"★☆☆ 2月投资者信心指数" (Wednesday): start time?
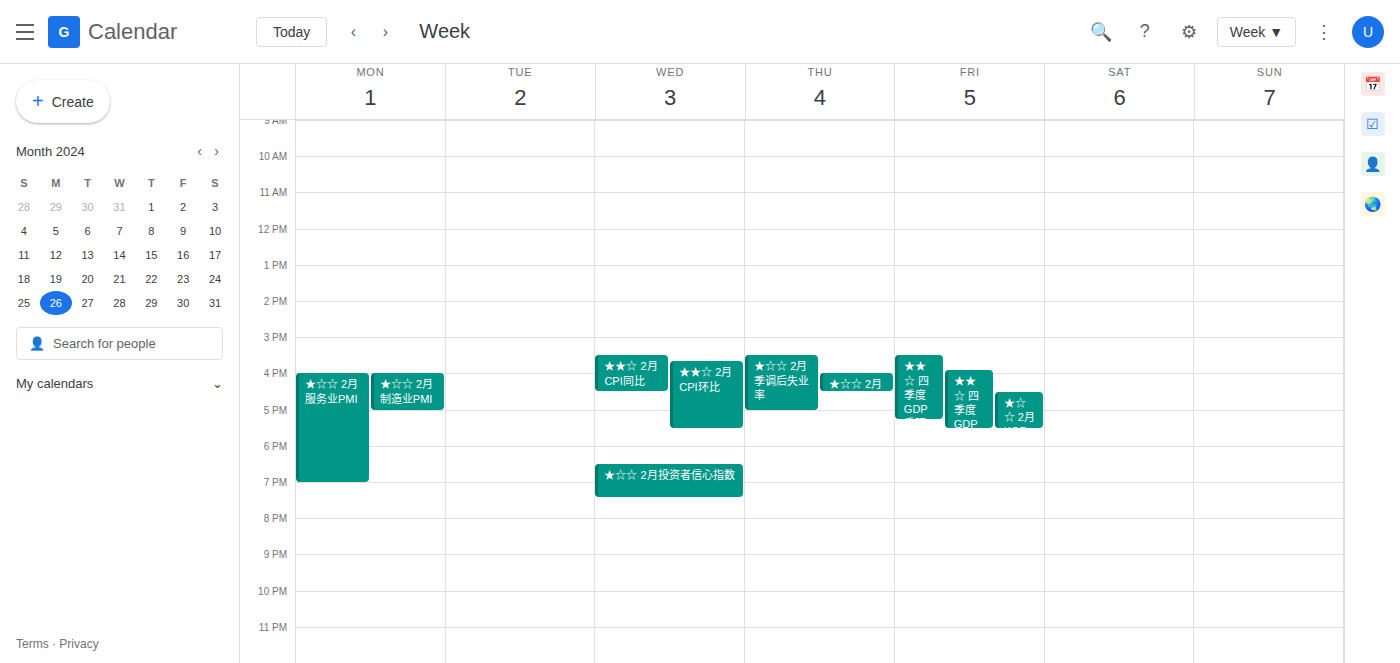
6:30 PM